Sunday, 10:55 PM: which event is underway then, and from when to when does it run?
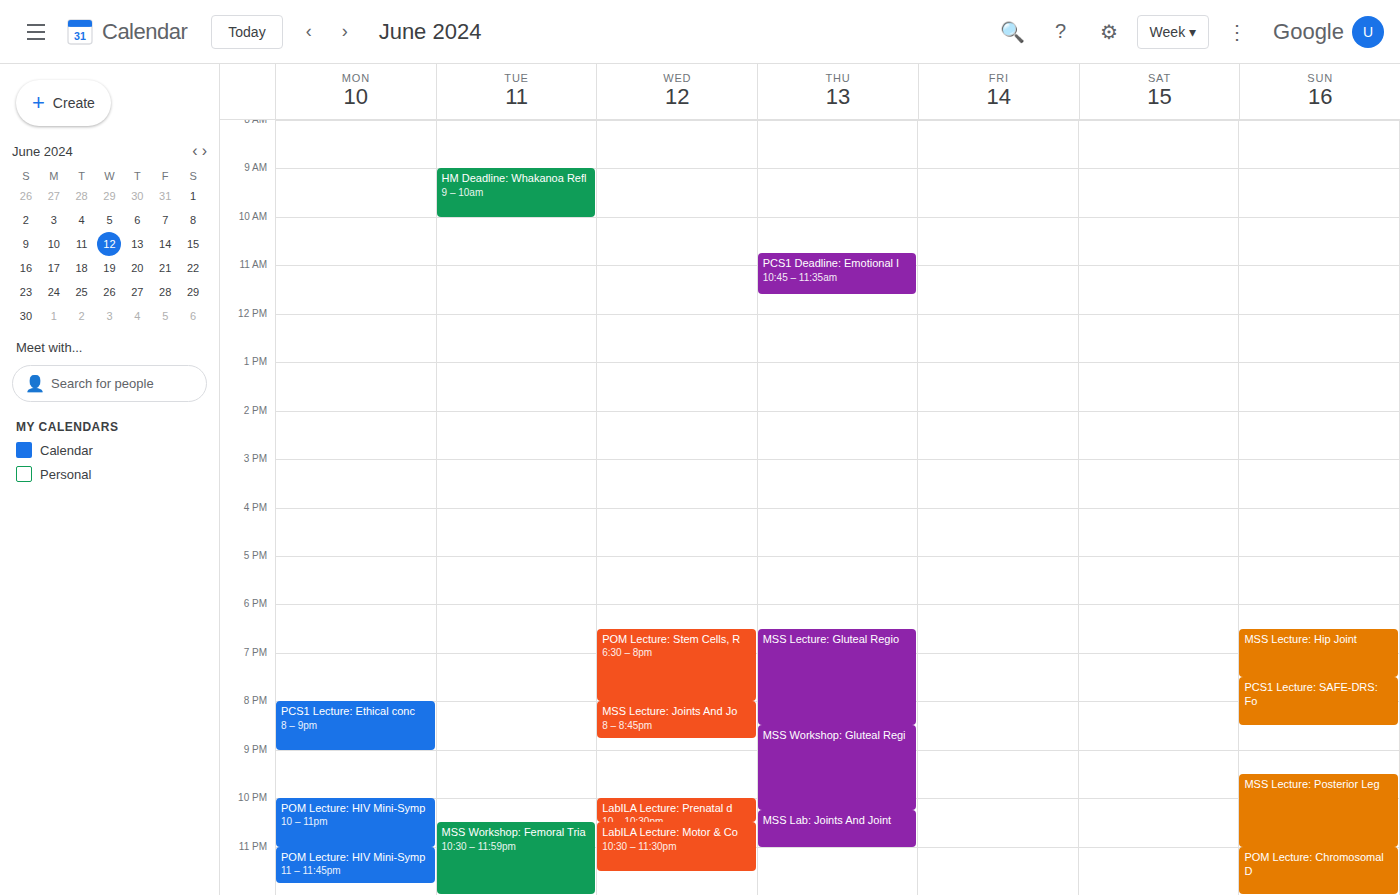
"MSS Lecture: Posterior Leg", 9:30 PM to 11:00 PM